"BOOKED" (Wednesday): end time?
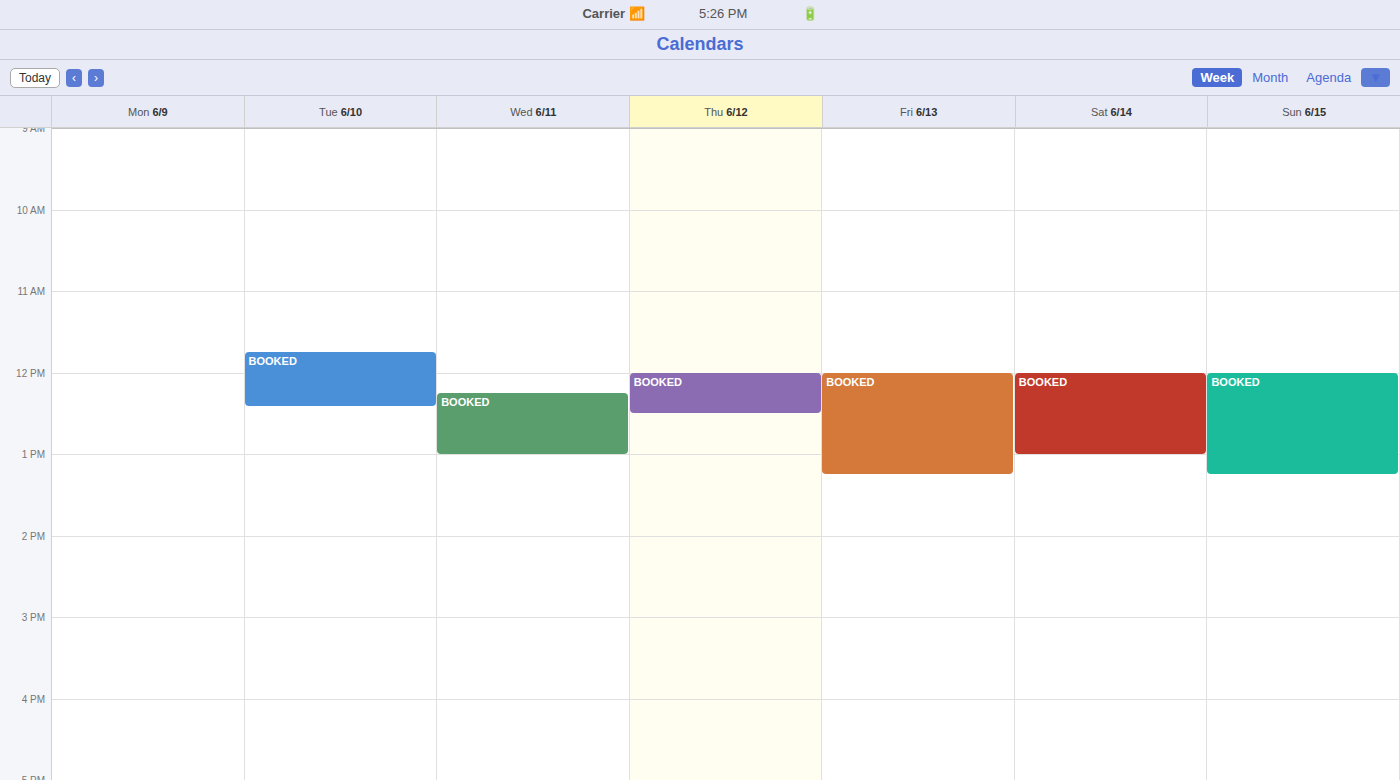
13:00